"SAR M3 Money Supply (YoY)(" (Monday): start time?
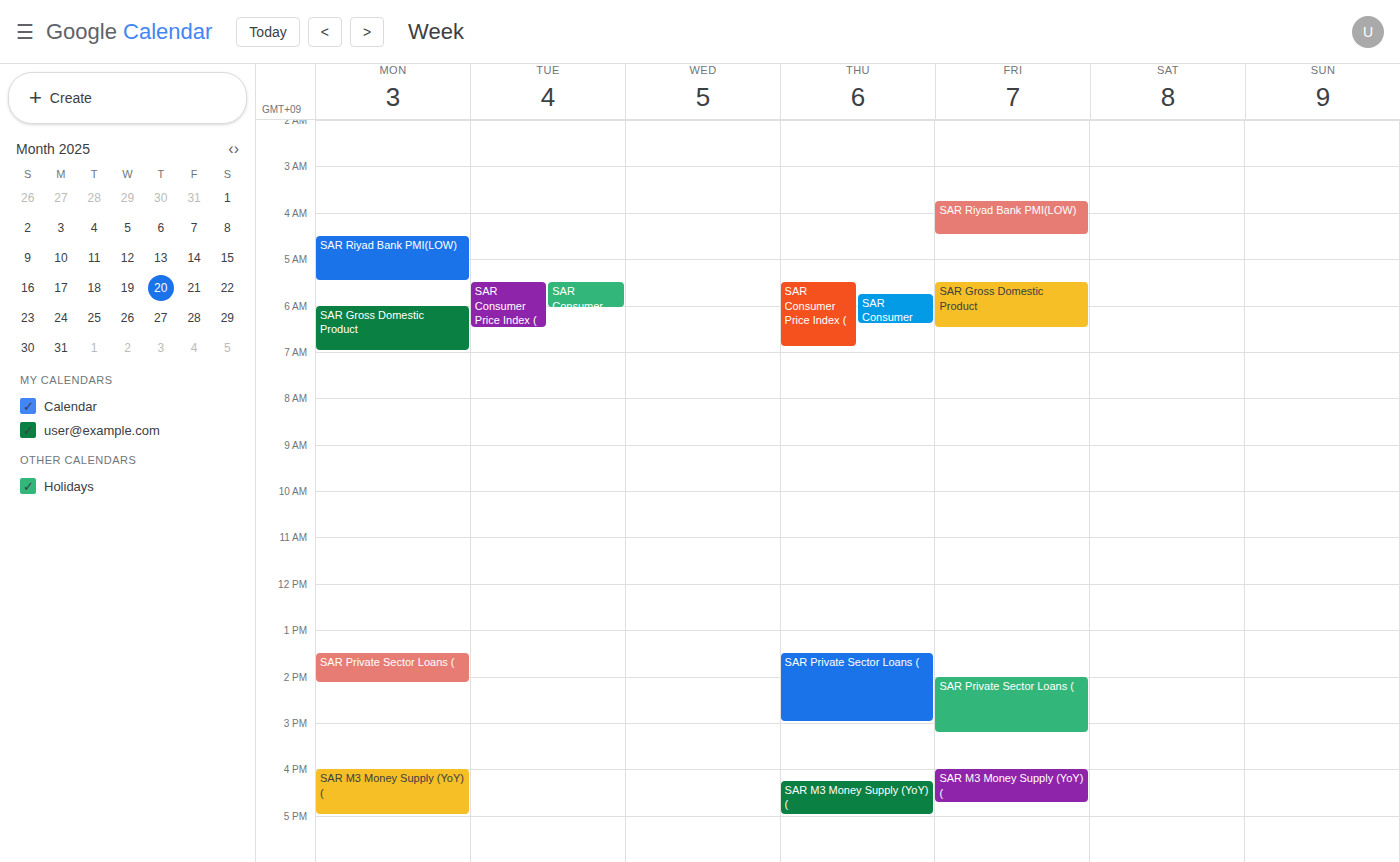
4:00 PM